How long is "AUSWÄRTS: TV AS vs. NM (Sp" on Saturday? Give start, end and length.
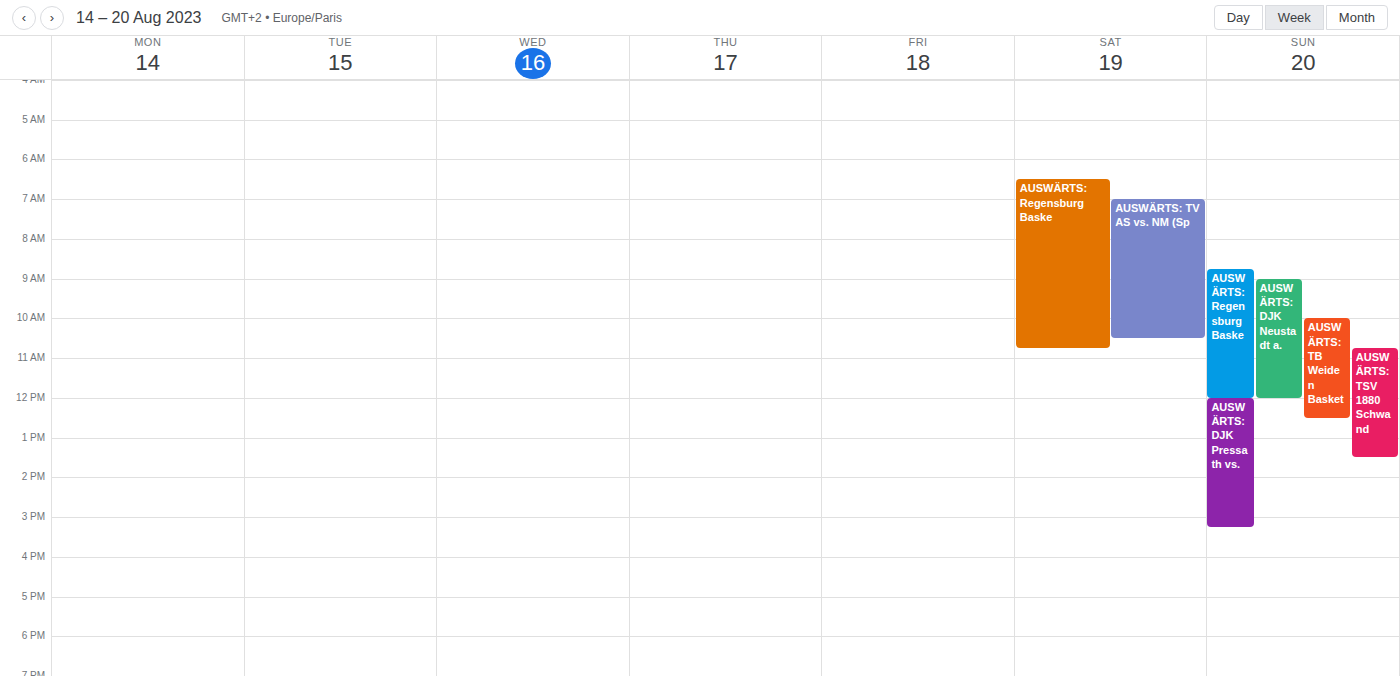
7:00 AM to 10:30 AM, 3 hours 30 minutes